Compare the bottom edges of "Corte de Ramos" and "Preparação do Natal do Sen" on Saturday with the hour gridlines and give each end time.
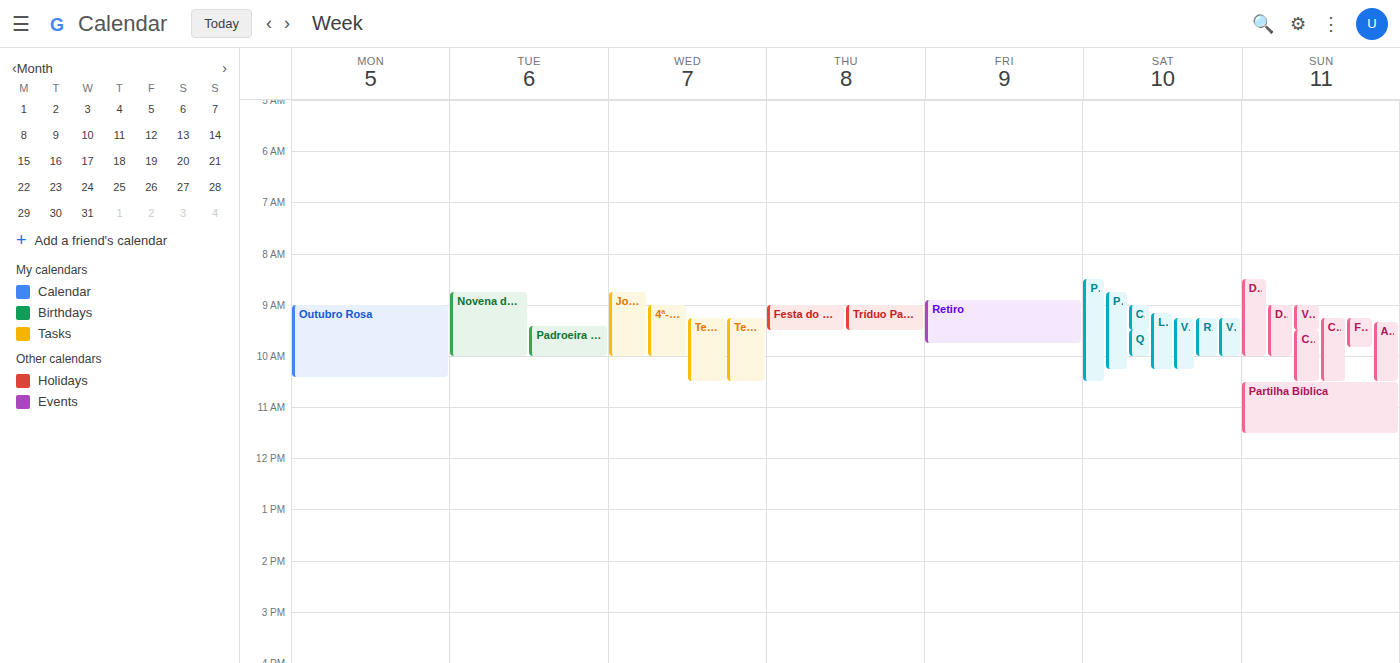
"Corte de Ramos": 9:30 AM, halfway between the 9 AM and 10 AM lines. "Preparação do Natal do Sen": 10:30 AM, halfway between the 10 AM and 11 AM lines.